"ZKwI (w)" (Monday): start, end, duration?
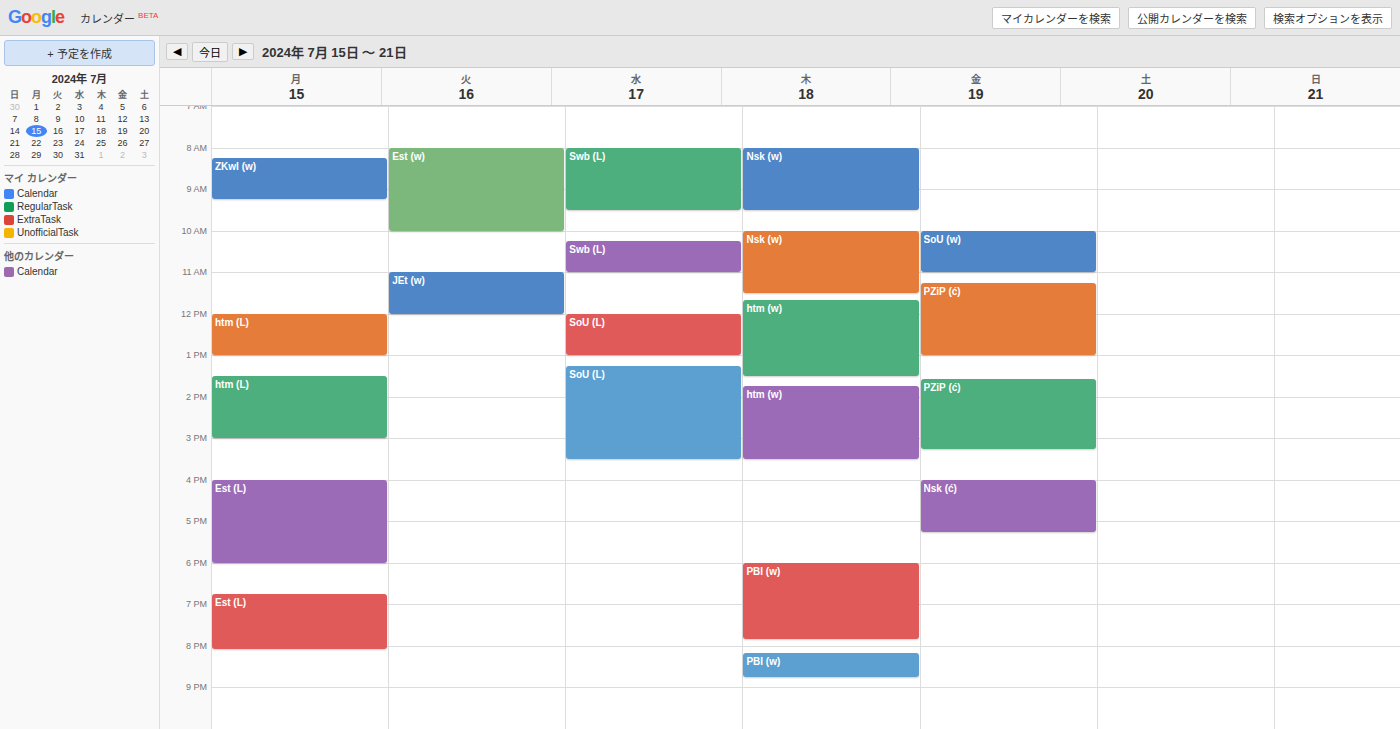
08:15 to 09:15, 1 hour